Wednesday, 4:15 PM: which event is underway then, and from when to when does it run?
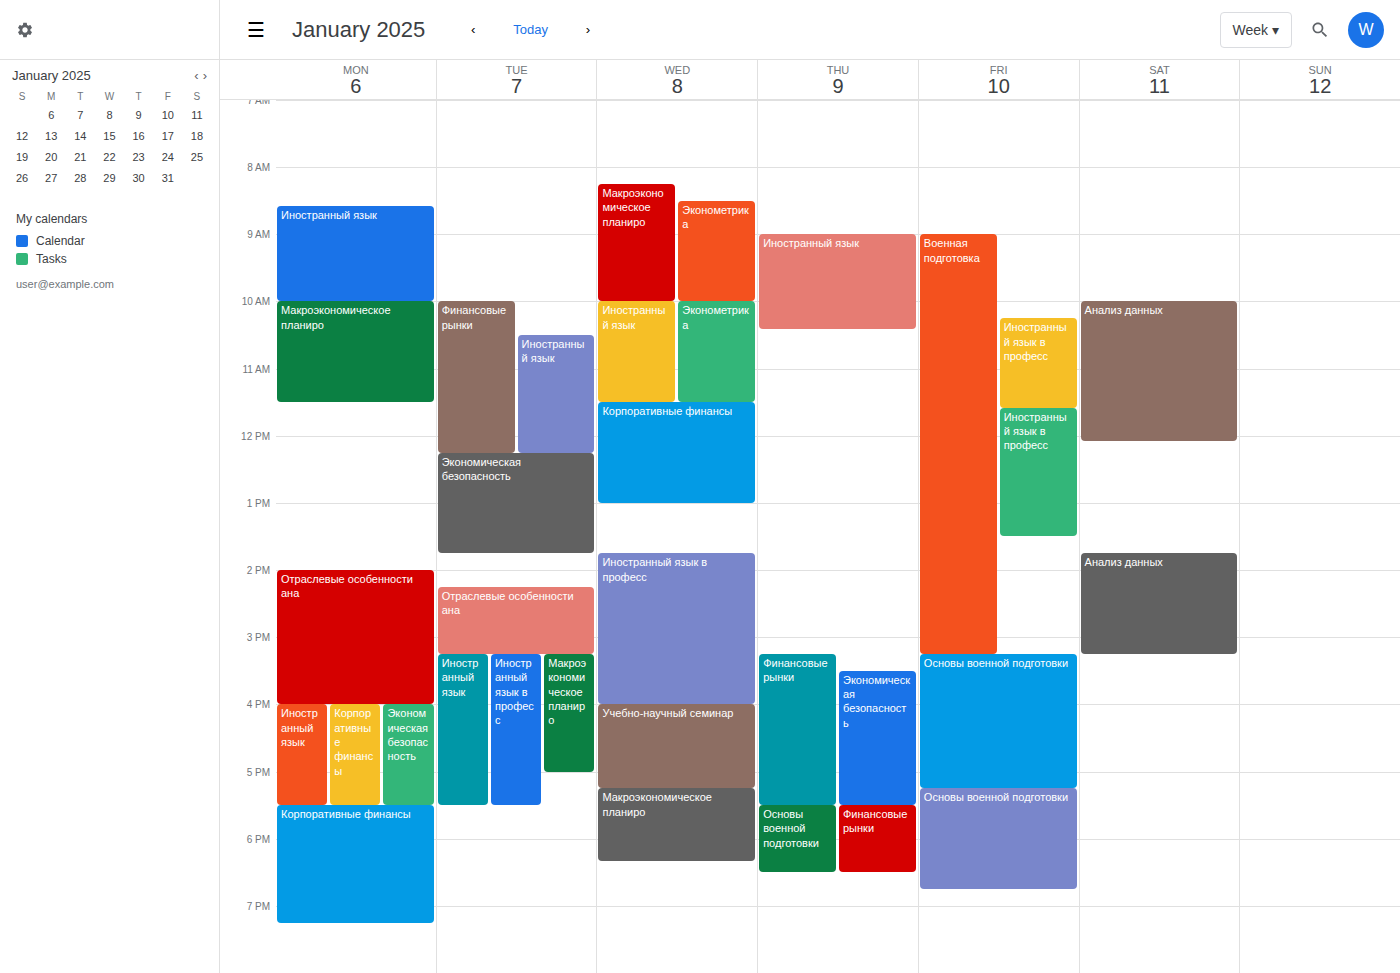
"Учебно-научный семинар", 4:00 PM to 5:15 PM